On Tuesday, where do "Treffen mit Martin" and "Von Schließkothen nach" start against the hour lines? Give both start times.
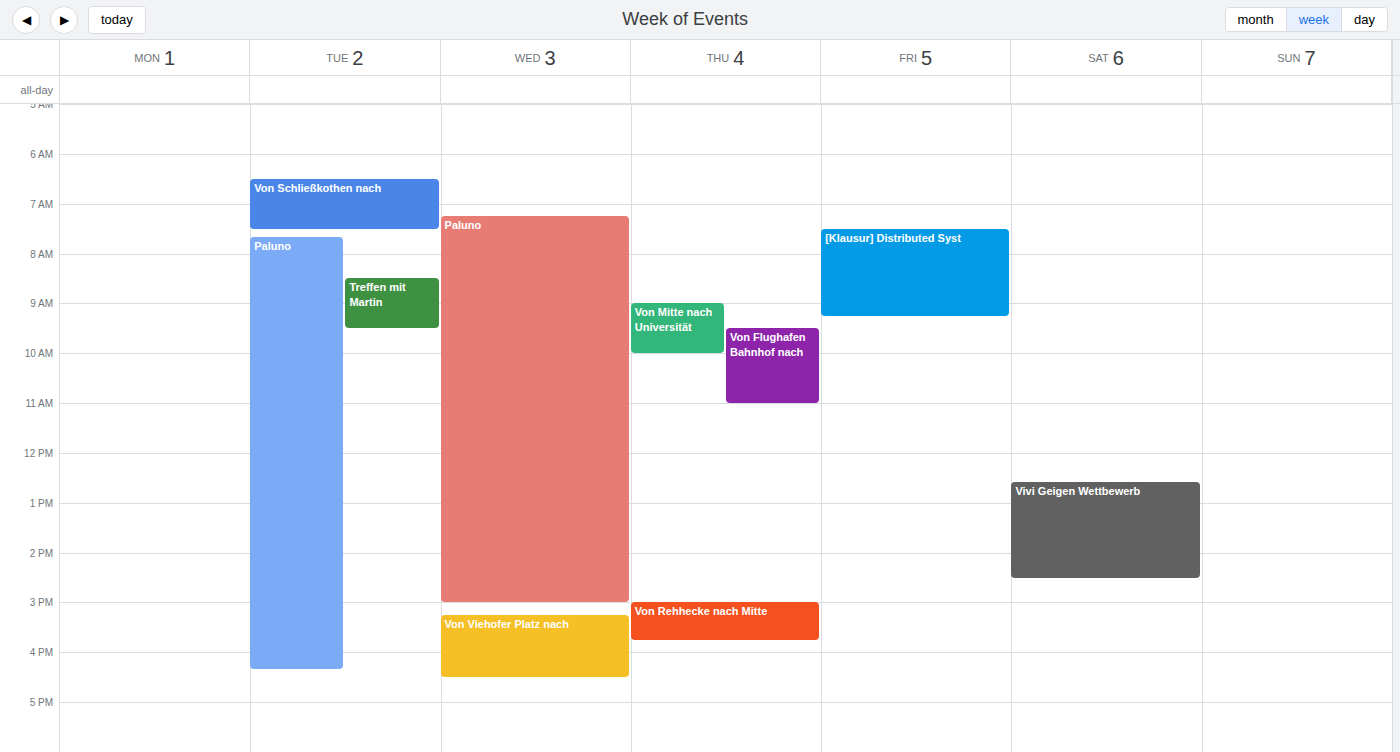
"Treffen mit Martin": 8:30 AM, halfway between the 8 AM and 9 AM lines. "Von Schließkothen nach": 6:30 AM, halfway between the 6 AM and 7 AM lines.